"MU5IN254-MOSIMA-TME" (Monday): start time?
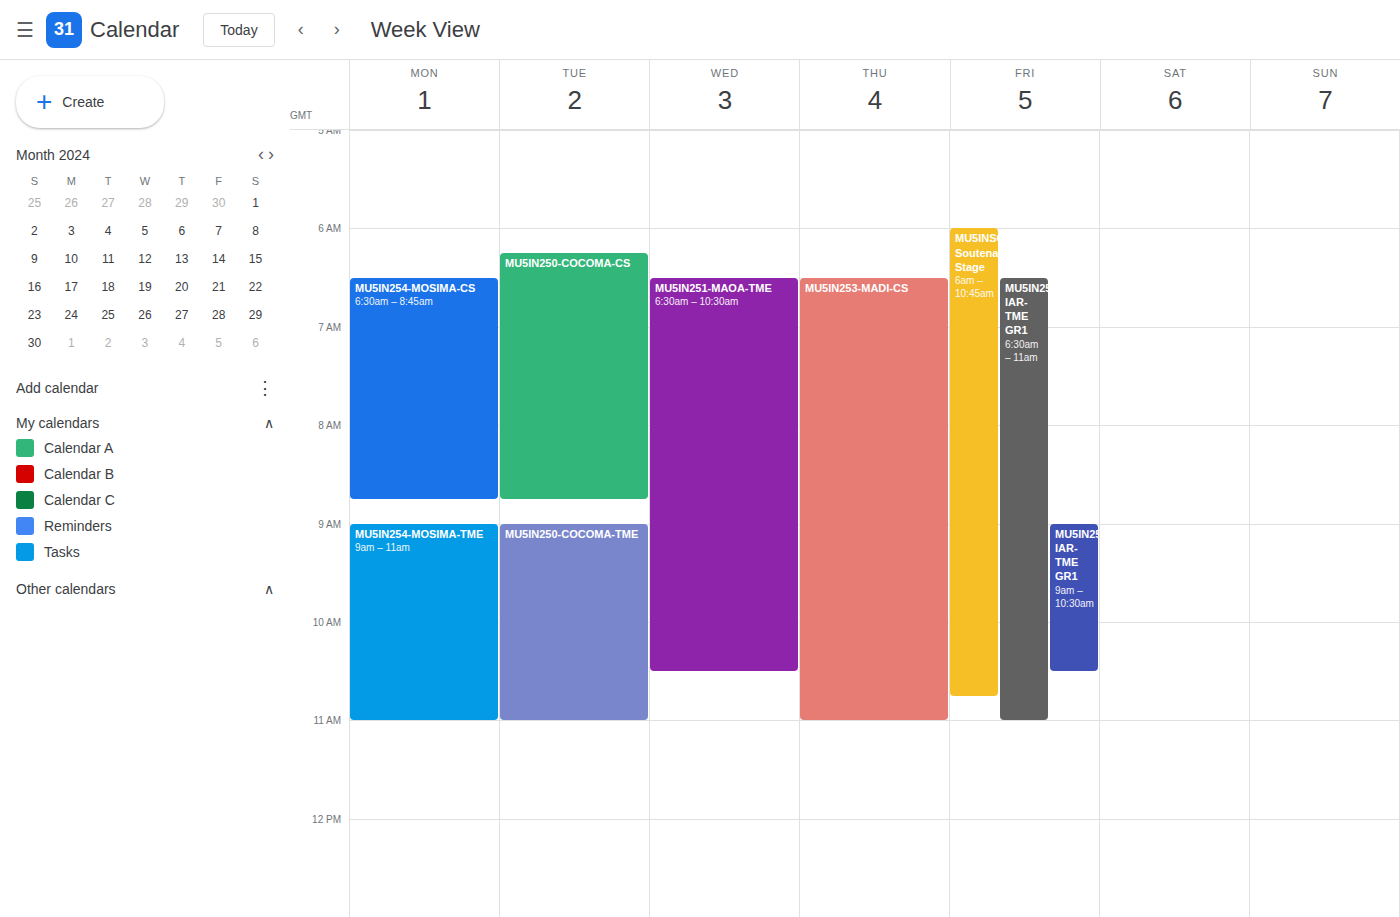
9:00 AM